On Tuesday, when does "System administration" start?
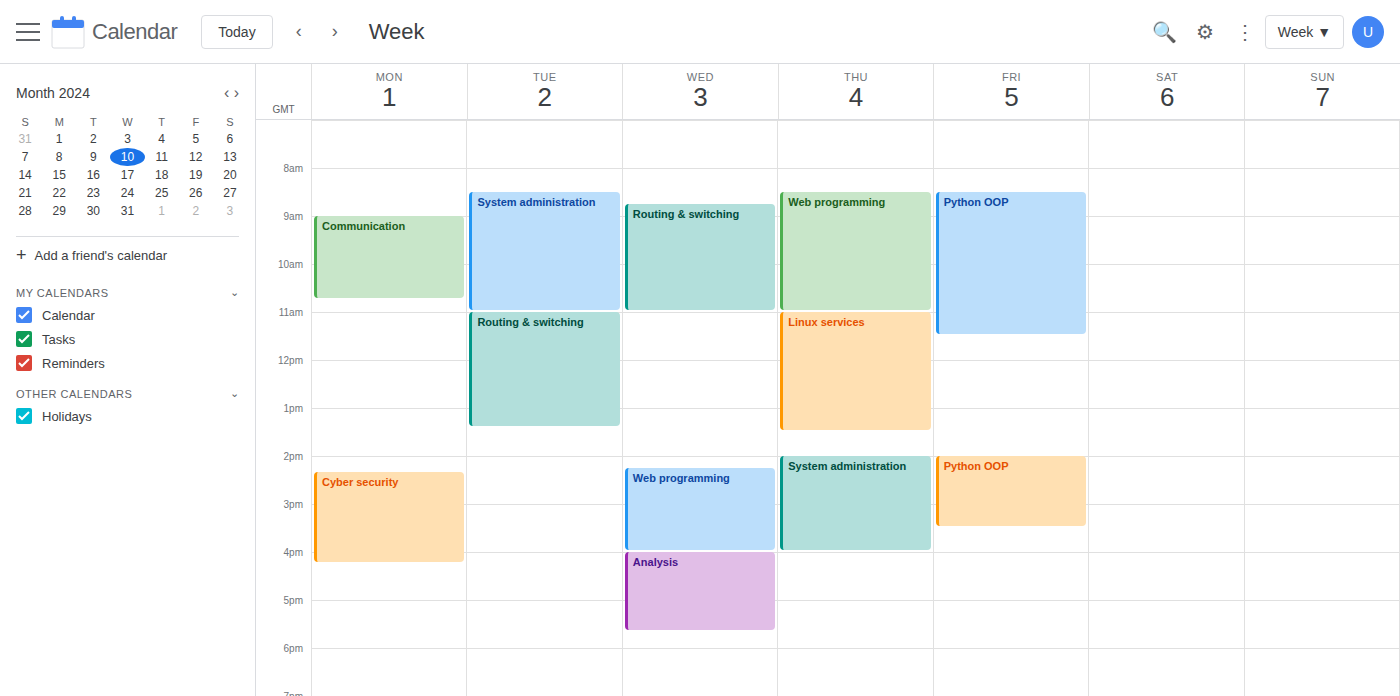
8:30 AM